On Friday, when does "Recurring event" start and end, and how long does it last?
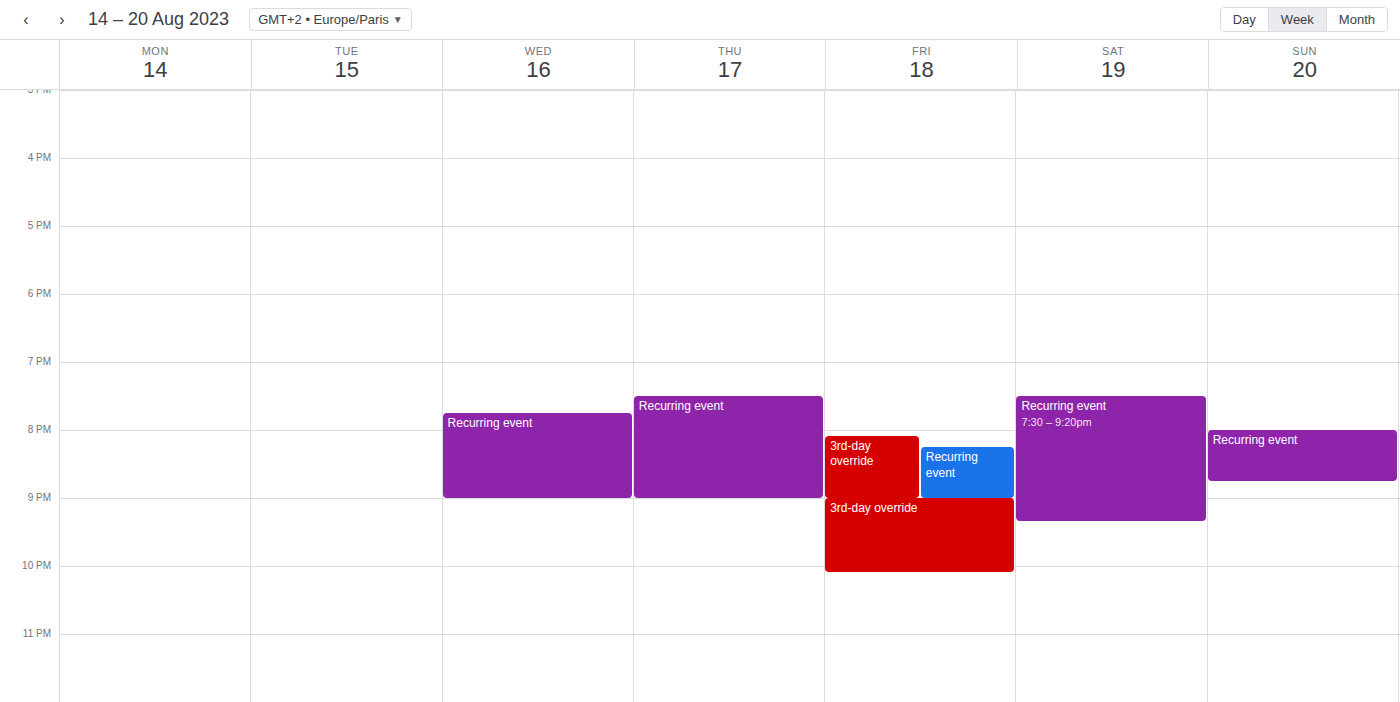
20:15 to 21:00, 45 minutes